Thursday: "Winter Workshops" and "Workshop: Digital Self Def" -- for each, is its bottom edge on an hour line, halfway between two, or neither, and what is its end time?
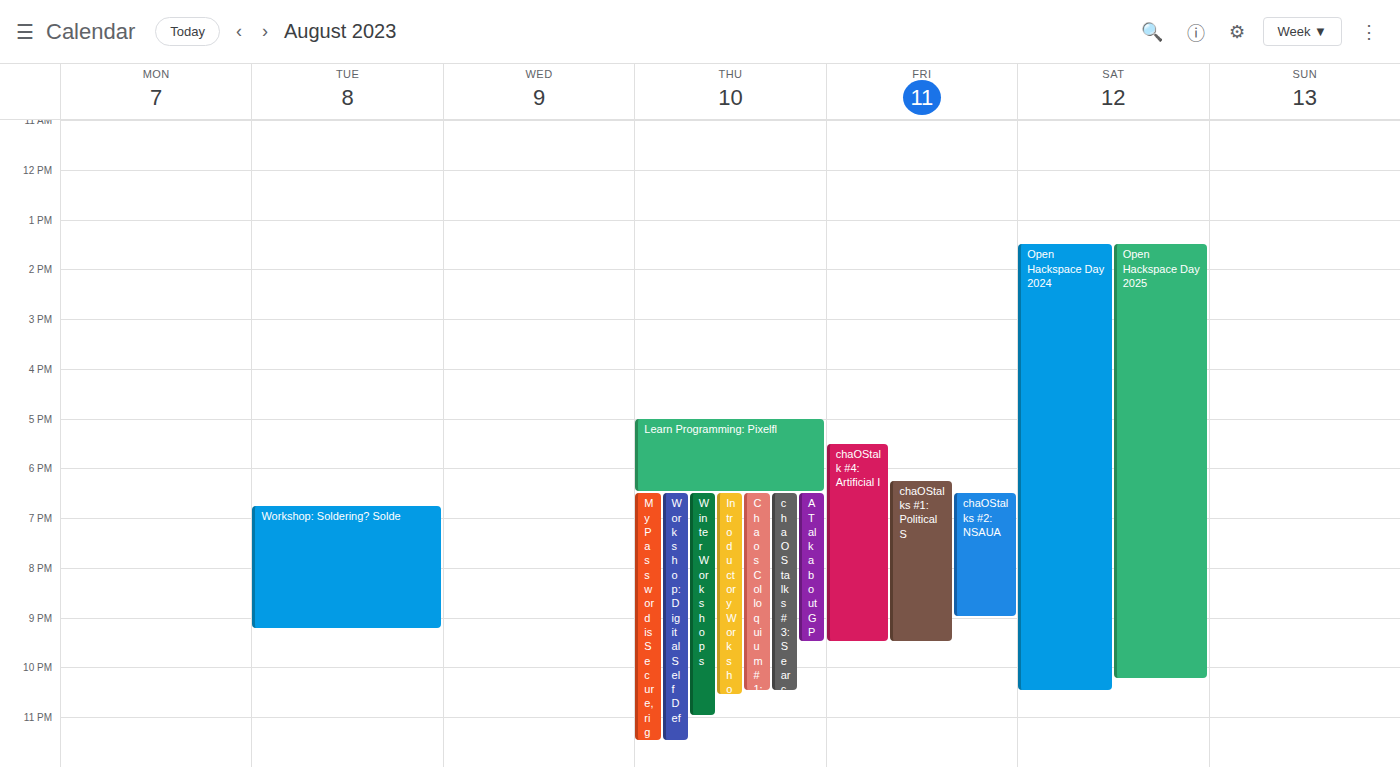
"Winter Workshops": 11:00 PM, exactly on the 11 PM line. "Workshop: Digital Self Def": 11:30 PM, halfway between the 11 PM and 12 AM lines.